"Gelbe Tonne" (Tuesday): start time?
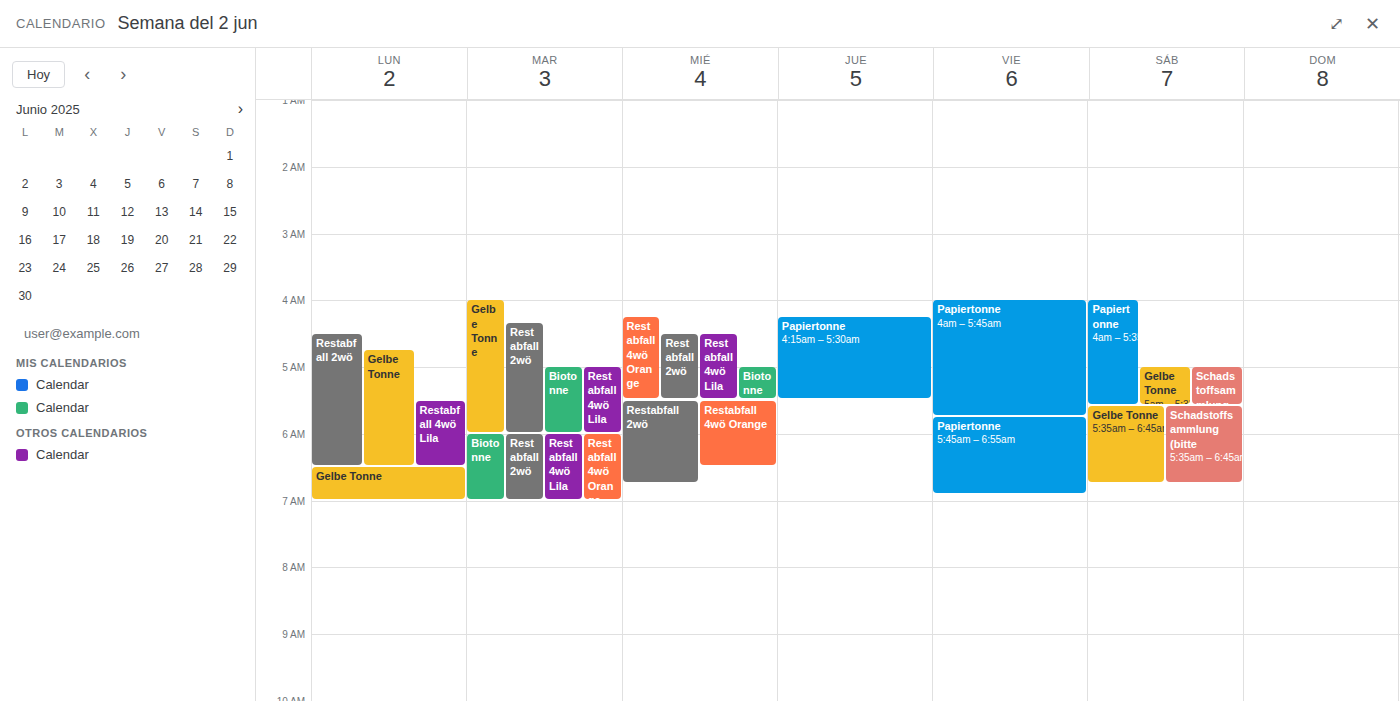
4:00 AM